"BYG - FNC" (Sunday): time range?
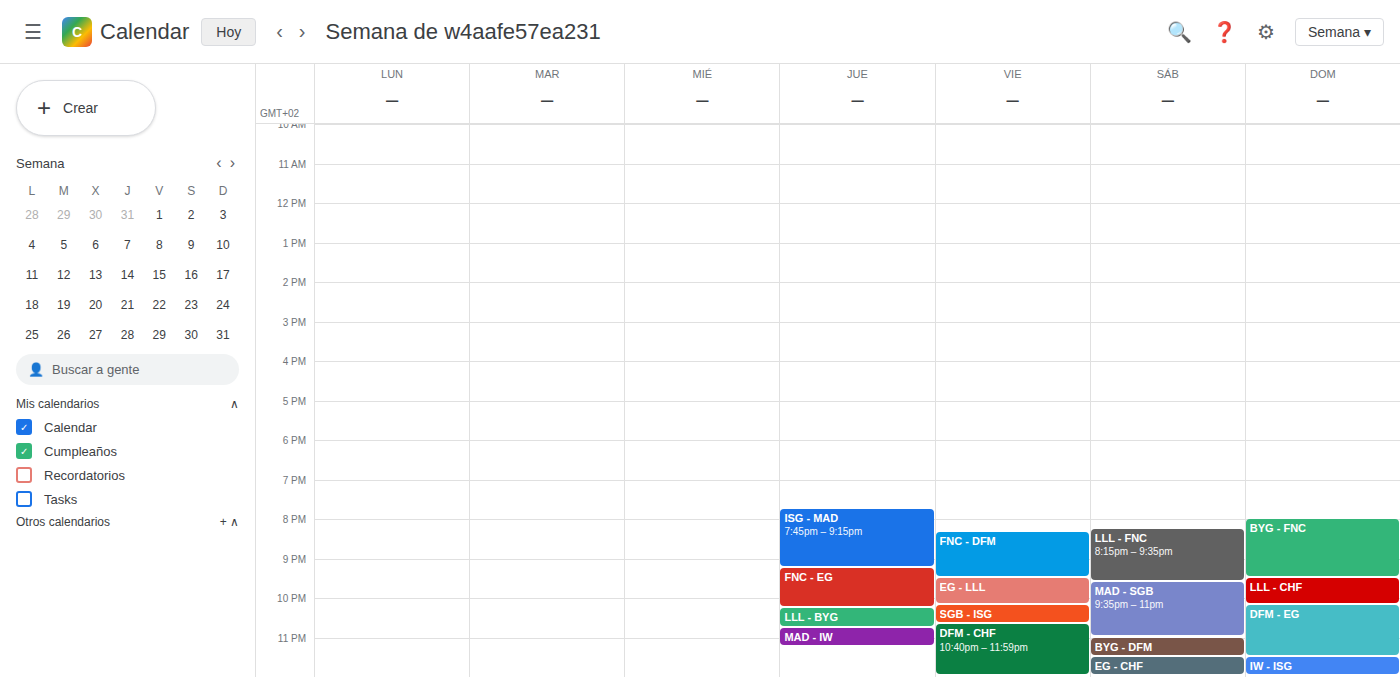
8:00 PM to 9:30 PM